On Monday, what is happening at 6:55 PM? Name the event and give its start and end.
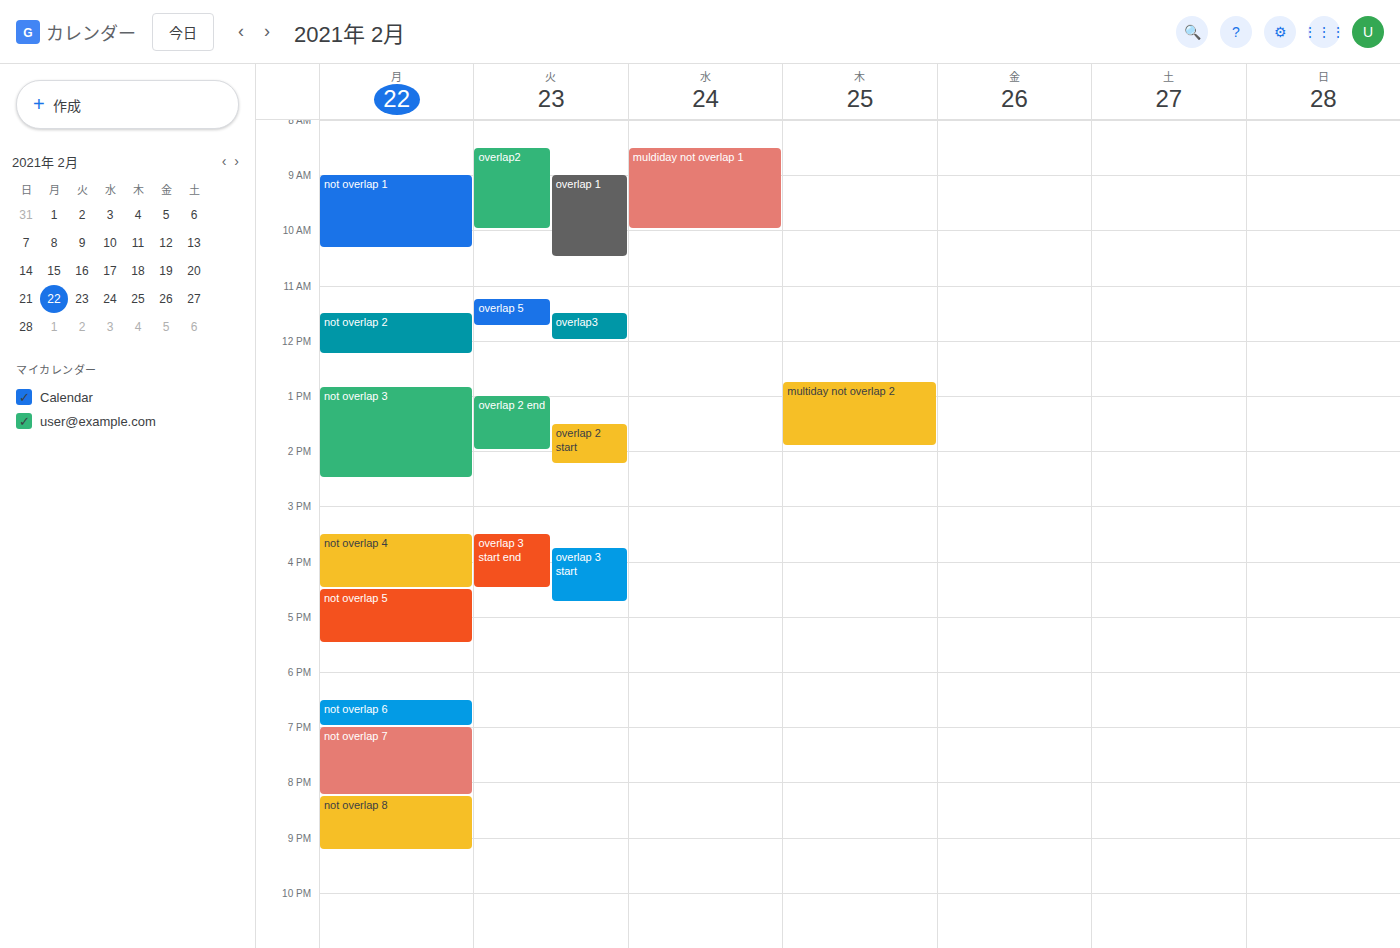
"not overlap 6", 6:30 PM to 7:00 PM